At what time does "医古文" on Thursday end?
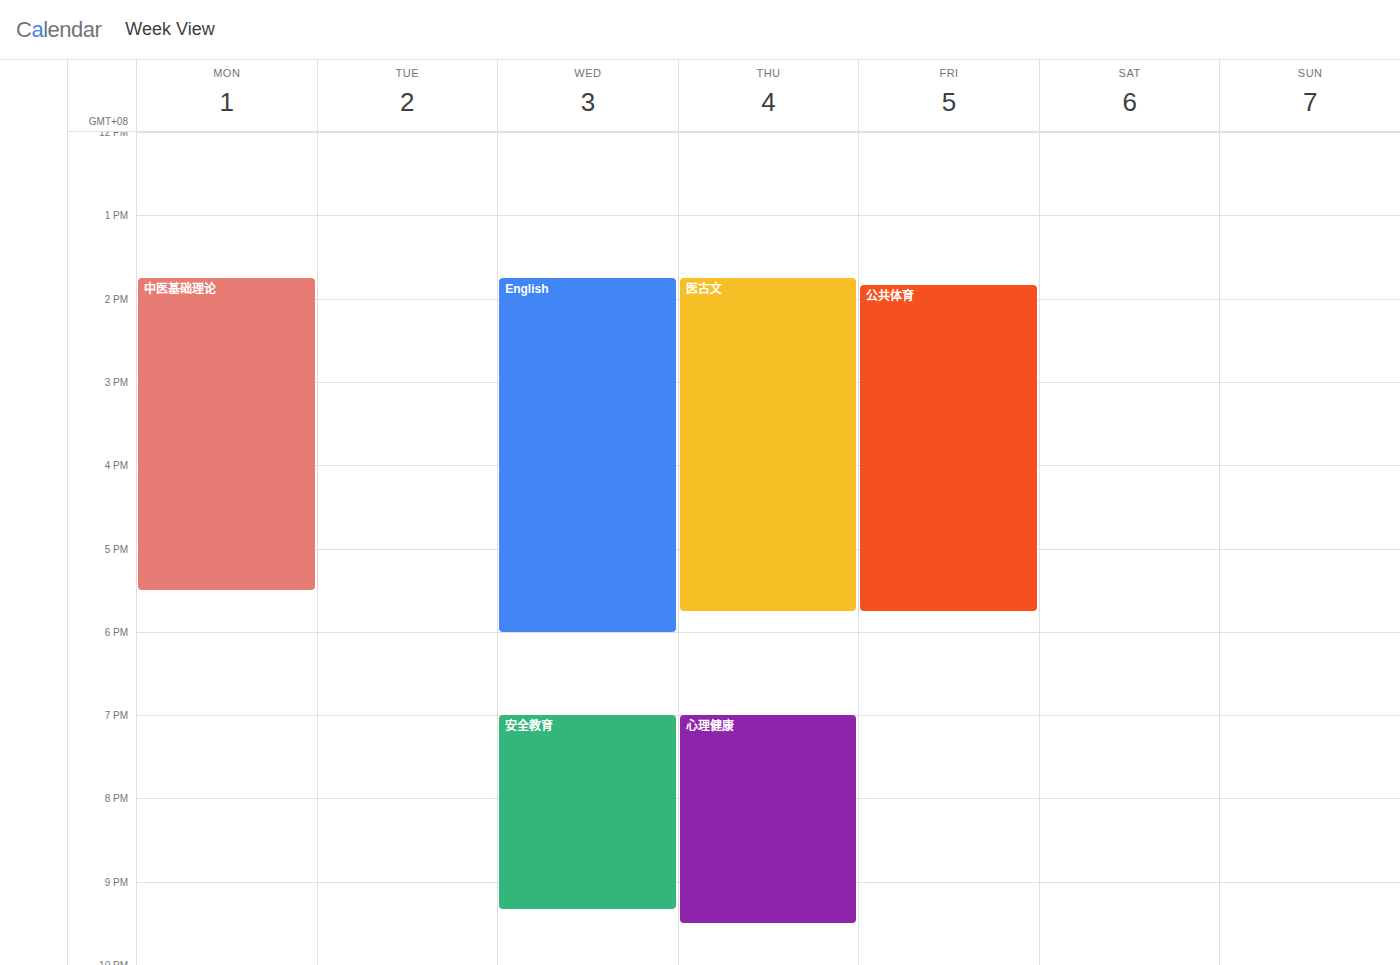
17:45